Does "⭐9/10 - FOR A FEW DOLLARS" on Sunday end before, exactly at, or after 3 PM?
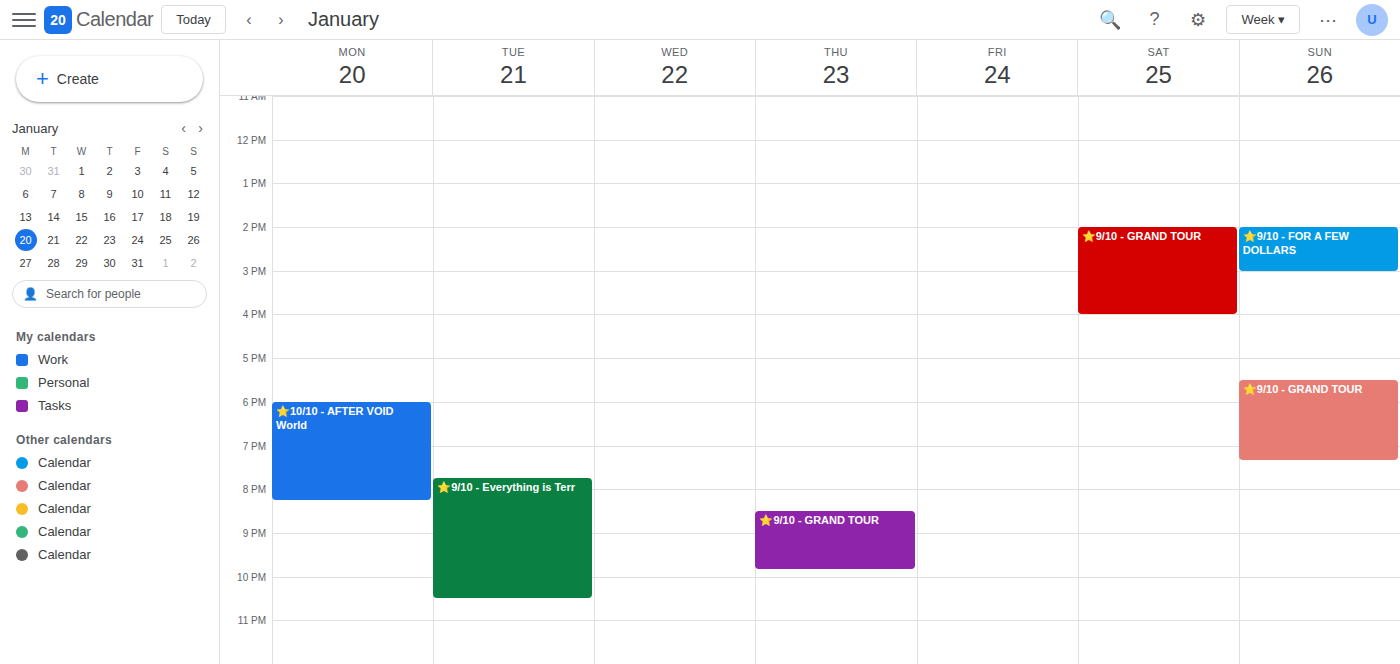
3:00 PM -- exactly at 3 PM, on the 3 PM line.